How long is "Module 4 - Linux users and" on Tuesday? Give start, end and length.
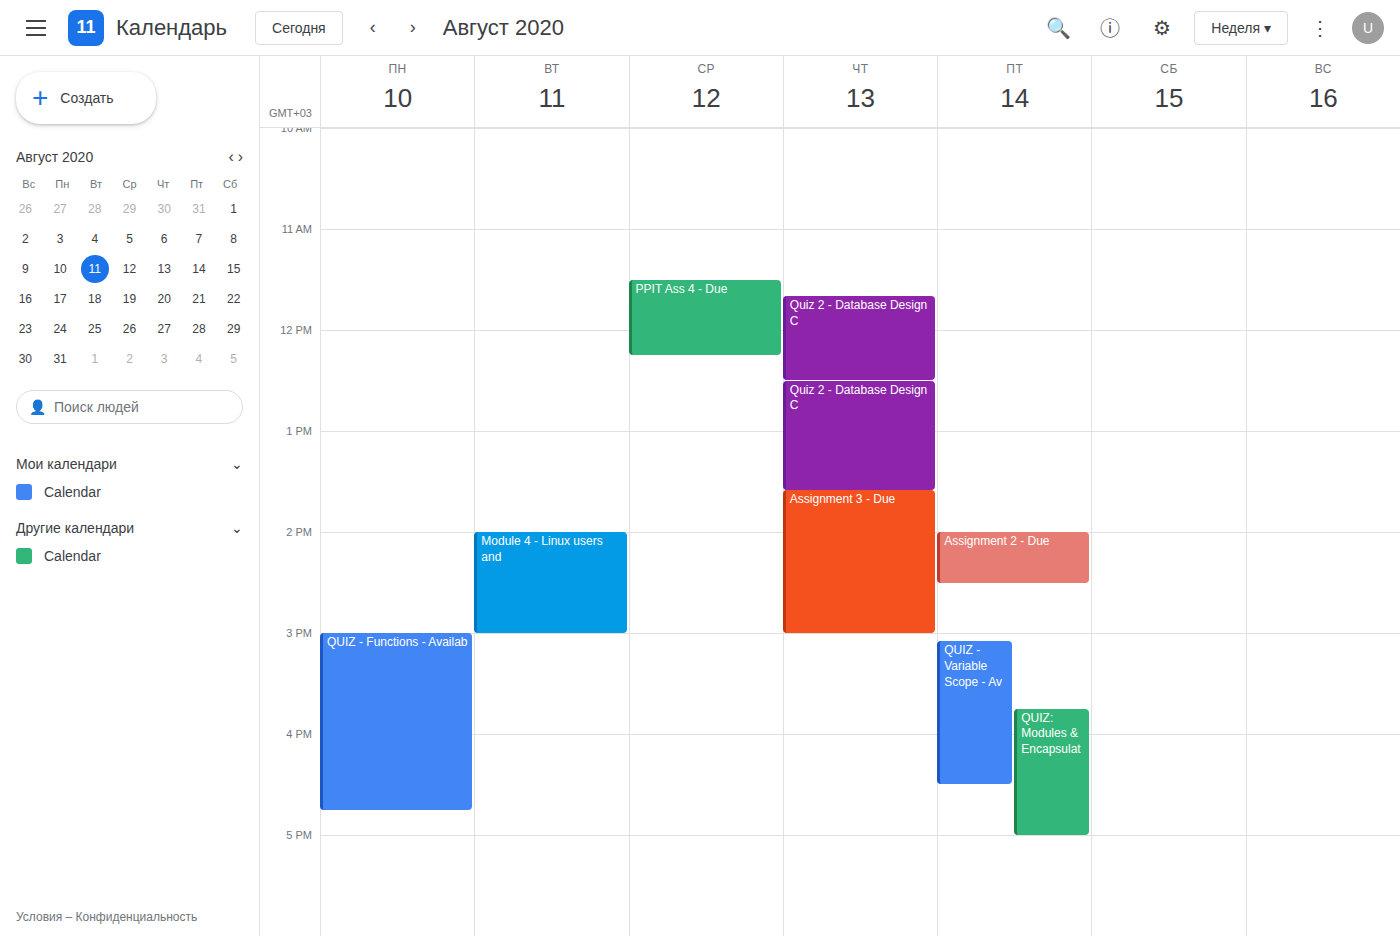
2:00 PM to 3:00 PM, 1 hour